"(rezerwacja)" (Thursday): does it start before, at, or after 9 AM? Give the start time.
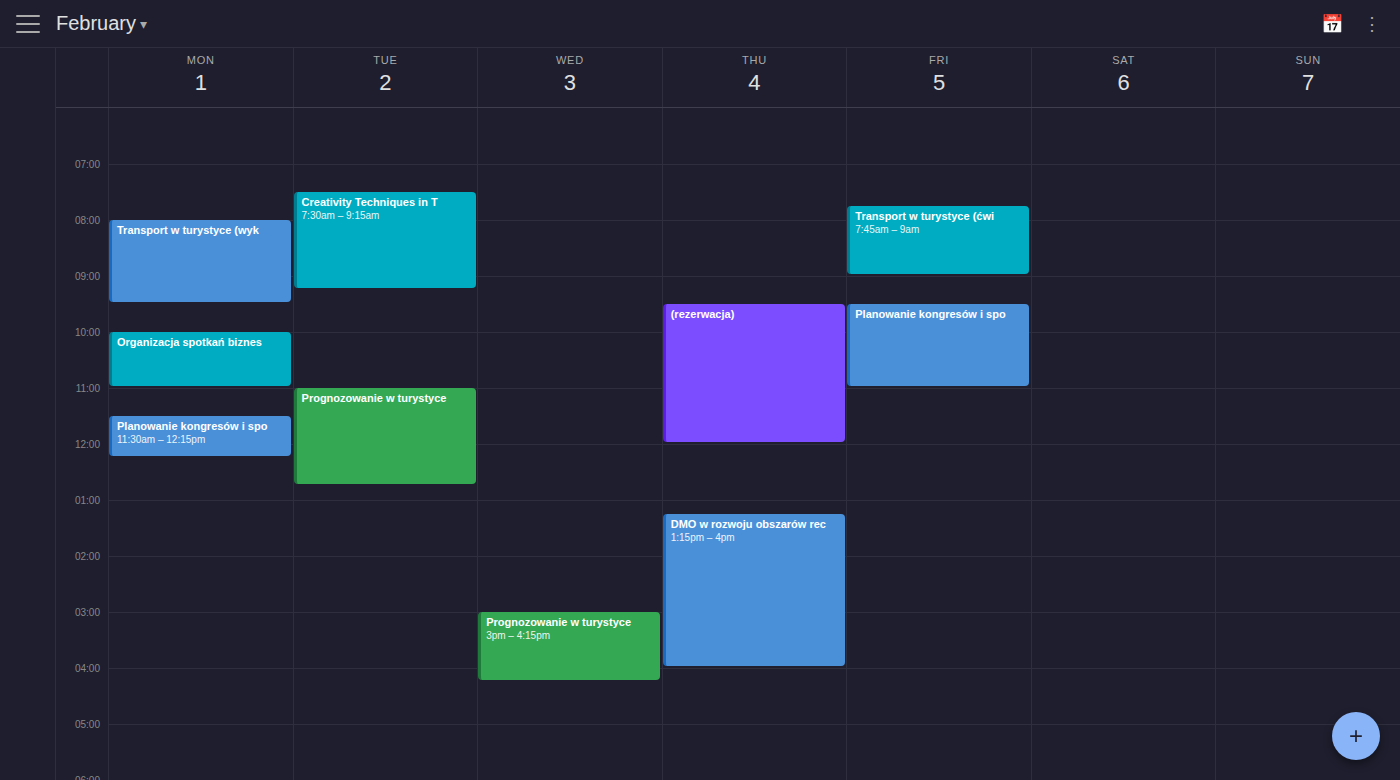
9:30 AM -- after 9 AM, 30 minutes below the 9 AM line.